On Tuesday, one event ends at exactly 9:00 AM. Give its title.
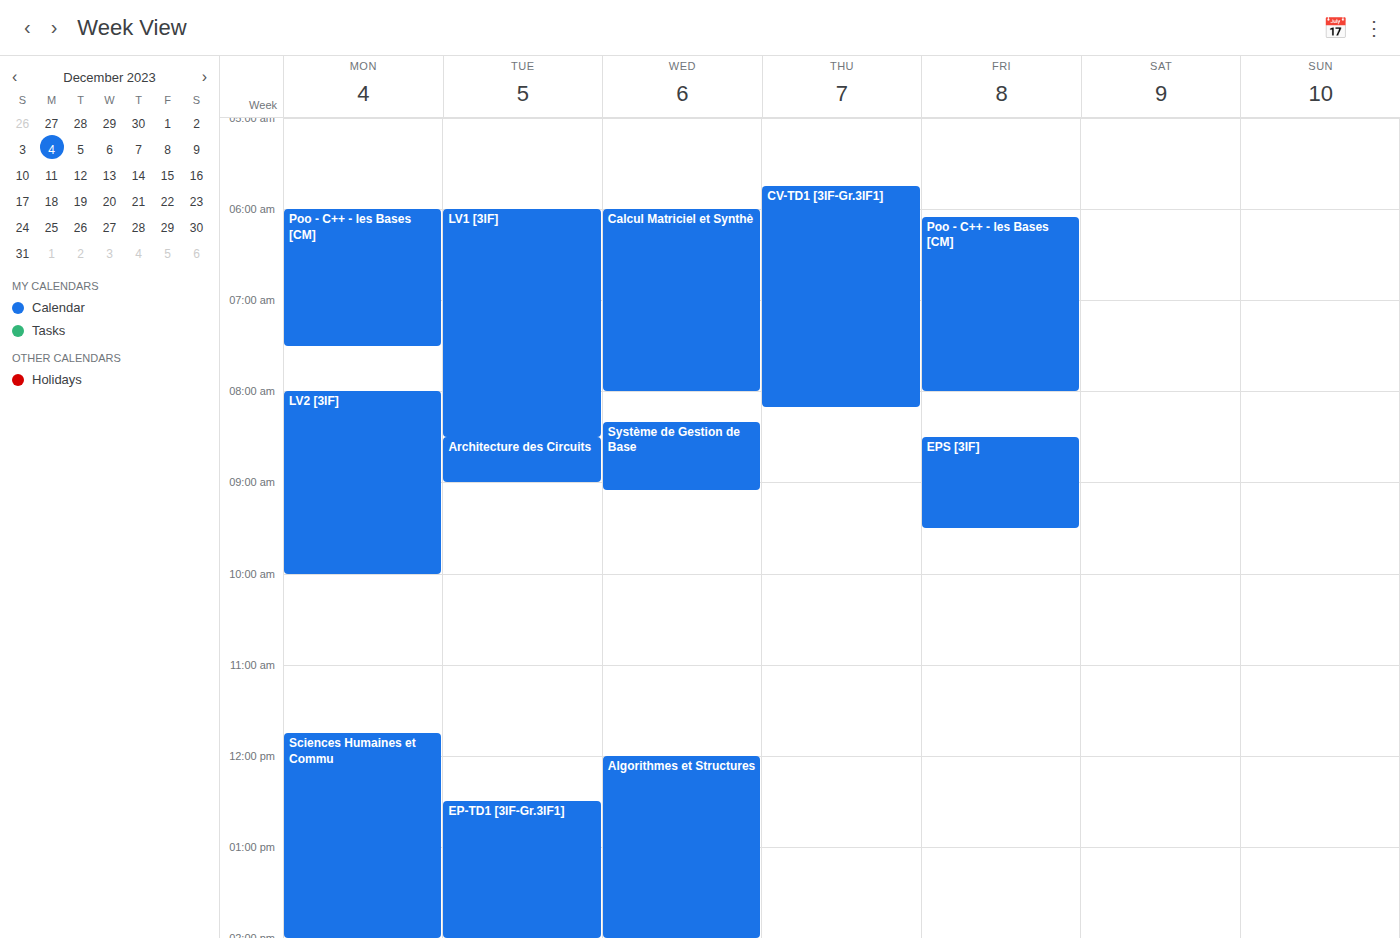
"Architecture des Circuits"